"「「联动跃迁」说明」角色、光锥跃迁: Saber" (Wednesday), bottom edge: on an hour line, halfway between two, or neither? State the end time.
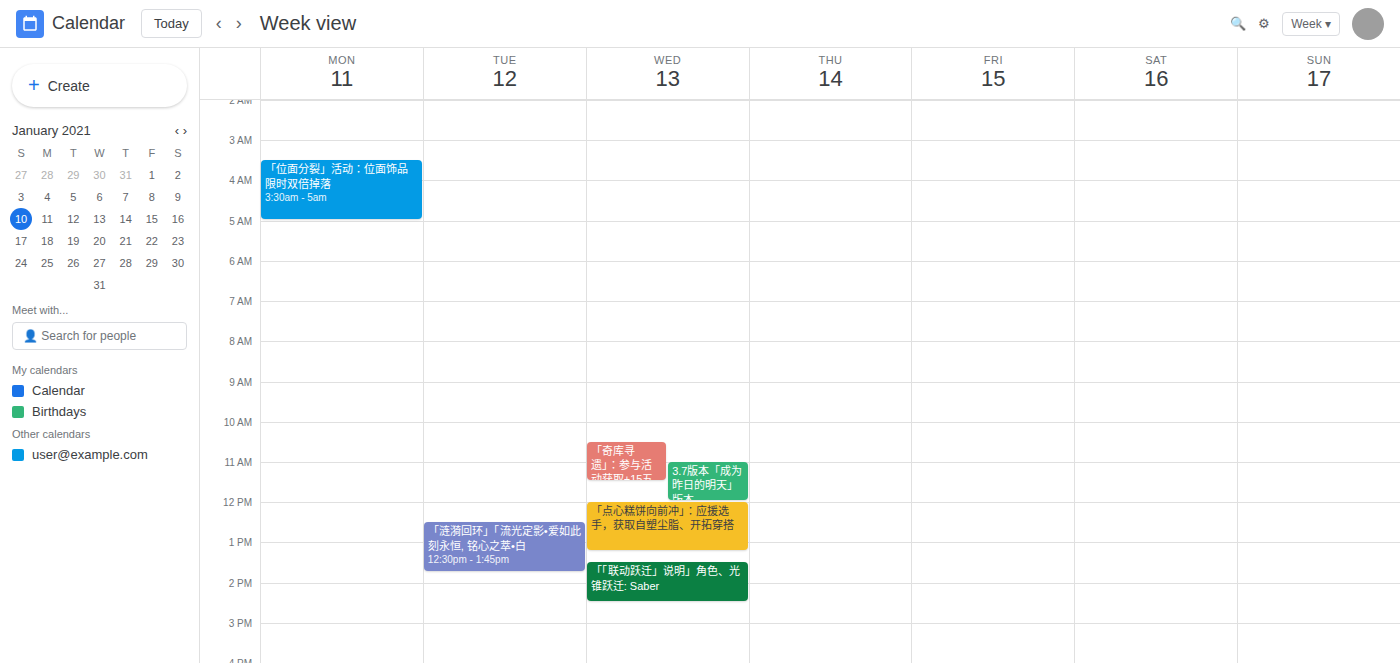
14:30 -- halfway between the 14:00 and 15:00 lines.